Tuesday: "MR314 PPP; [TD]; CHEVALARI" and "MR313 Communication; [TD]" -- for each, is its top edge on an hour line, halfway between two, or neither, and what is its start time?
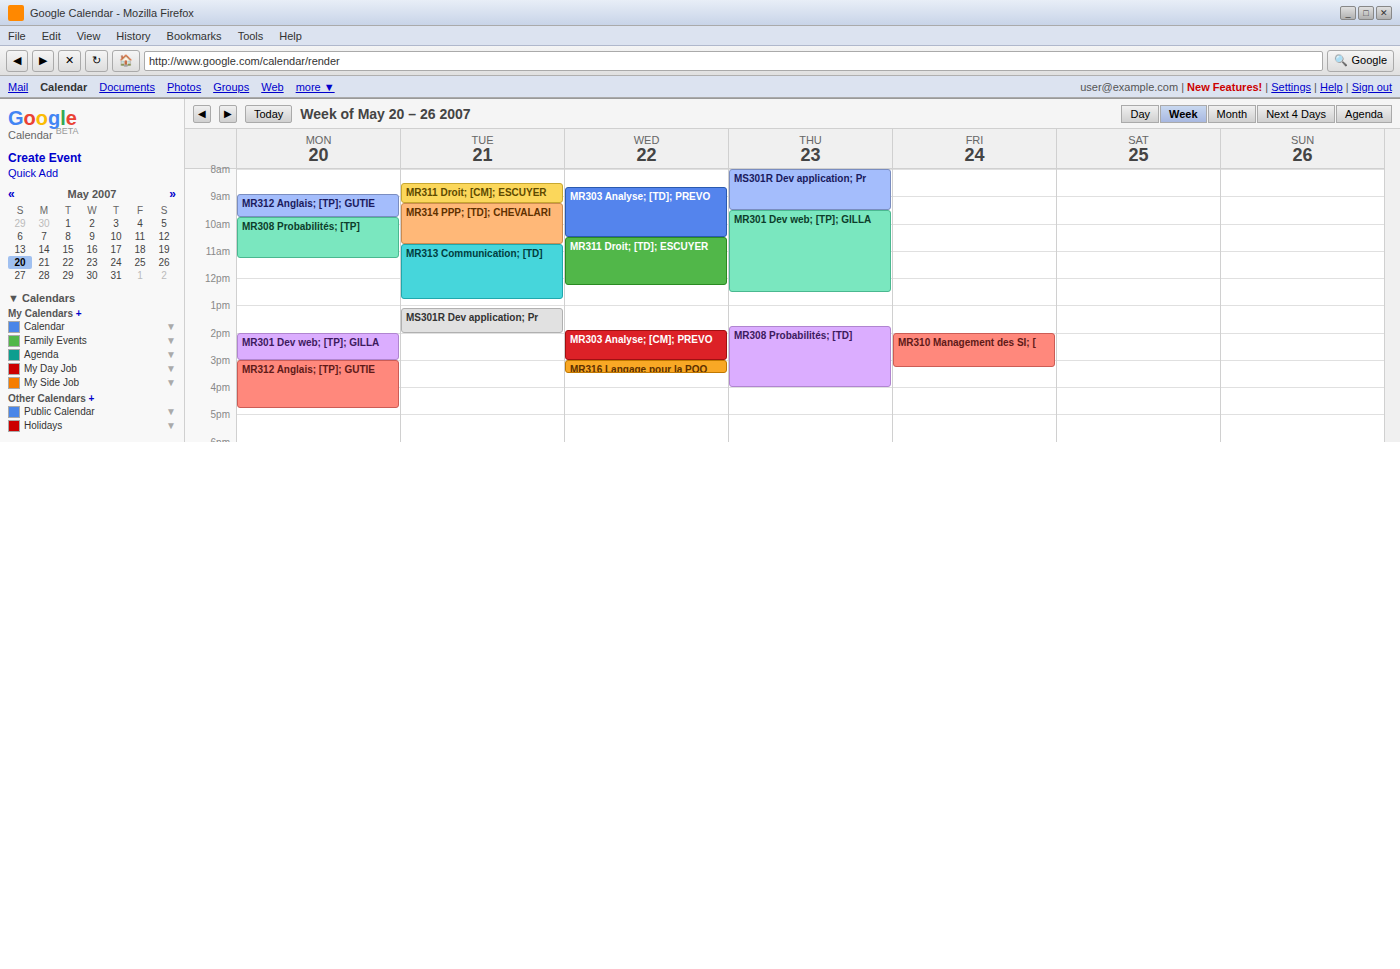
"MR314 PPP; [TD]; CHEVALARI": 9:15 AM, neither: a quarter of the way from the 9 AM line to the 10 AM line. "MR313 Communication; [TD]": 10:45 AM, neither: three quarters of the way from the 10 AM line to the 11 AM line.